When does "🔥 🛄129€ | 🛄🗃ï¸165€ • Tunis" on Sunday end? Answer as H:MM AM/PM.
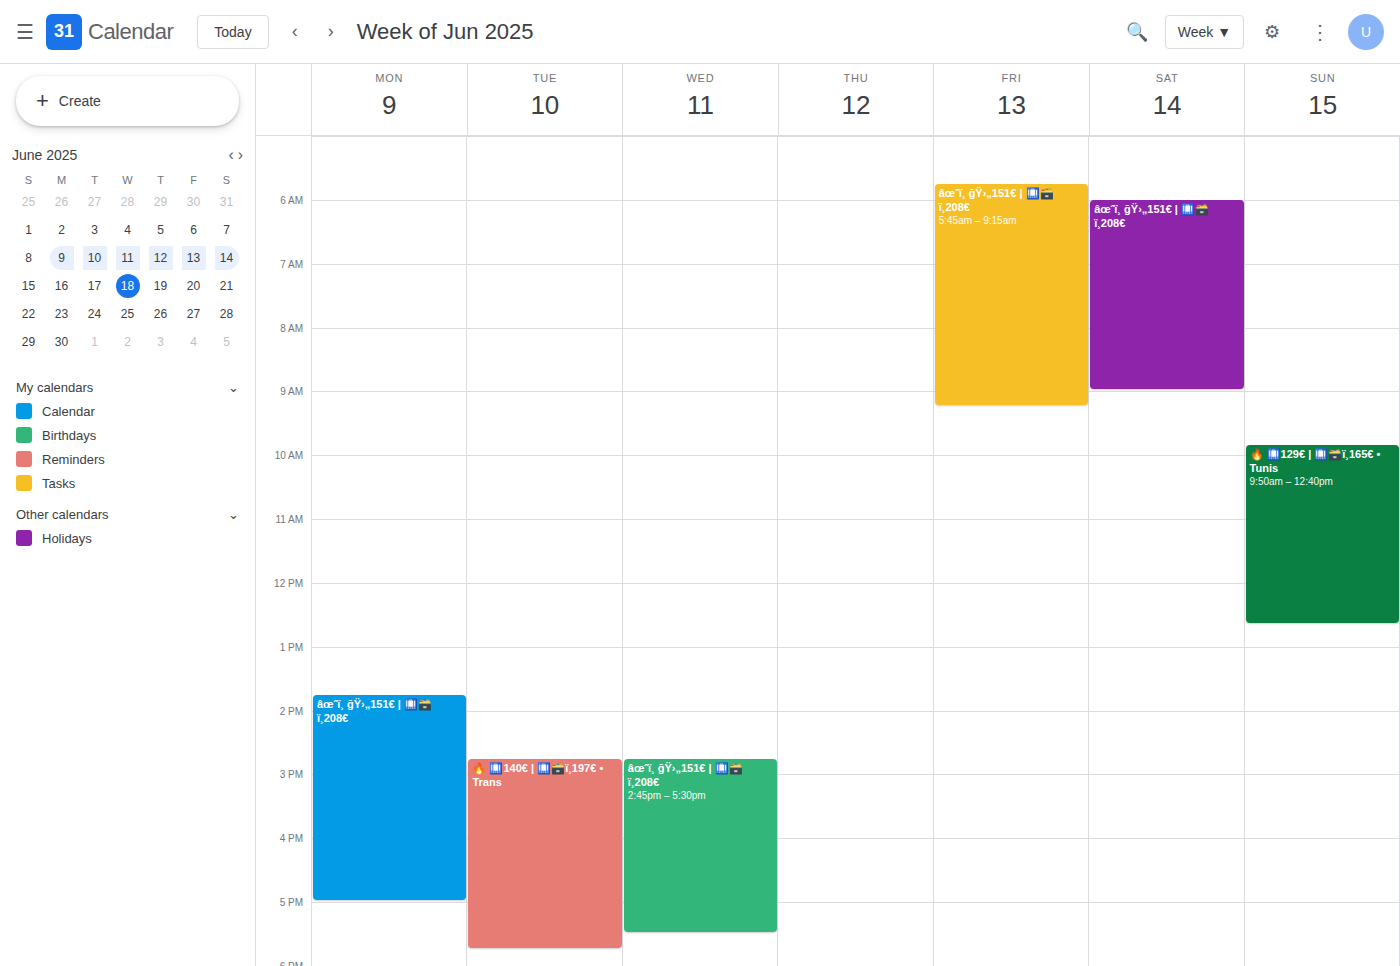
12:40 PM